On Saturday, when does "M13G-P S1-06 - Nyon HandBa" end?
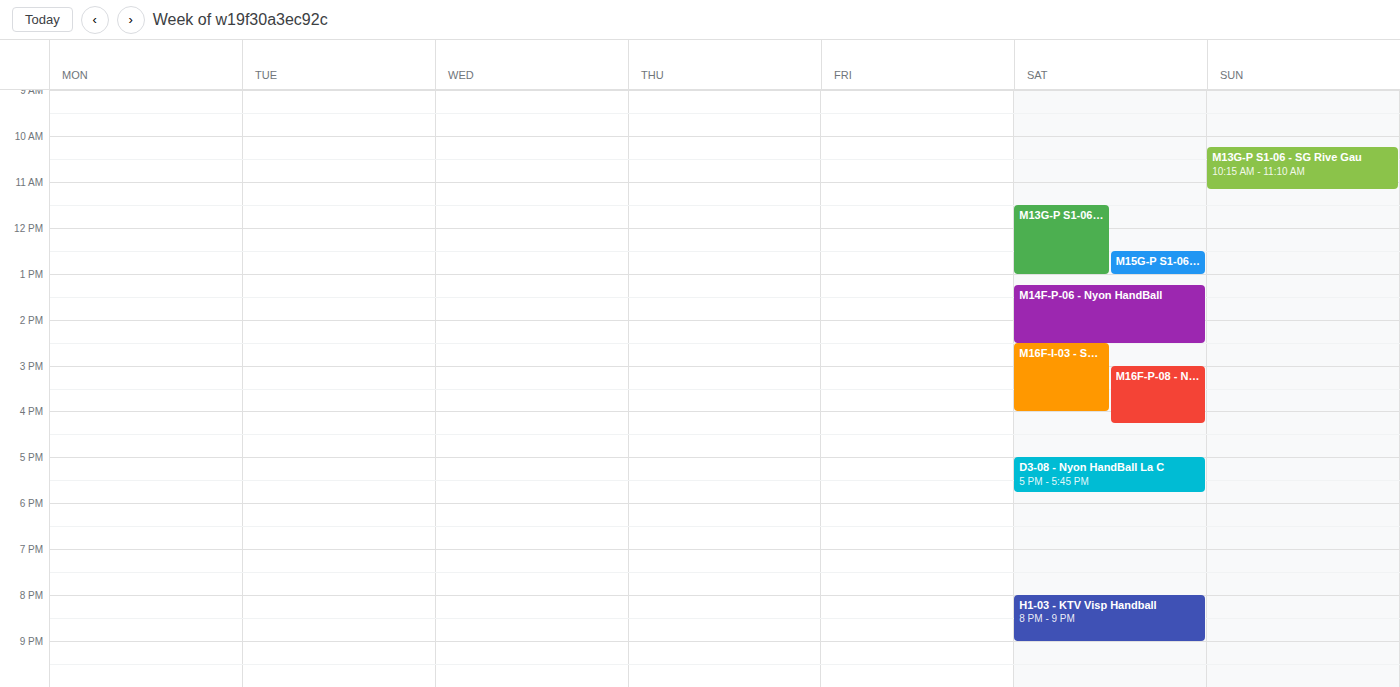
1:00 PM